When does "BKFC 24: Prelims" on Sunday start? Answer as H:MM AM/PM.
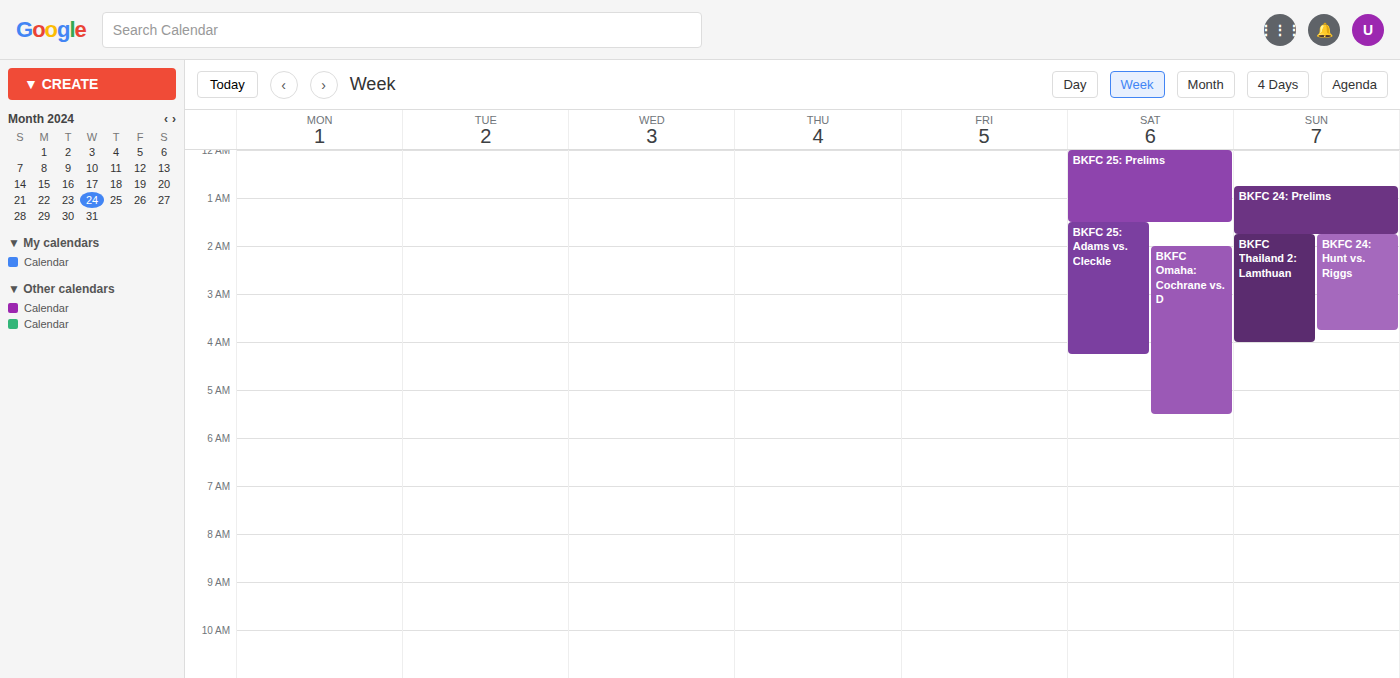
12:45 AM